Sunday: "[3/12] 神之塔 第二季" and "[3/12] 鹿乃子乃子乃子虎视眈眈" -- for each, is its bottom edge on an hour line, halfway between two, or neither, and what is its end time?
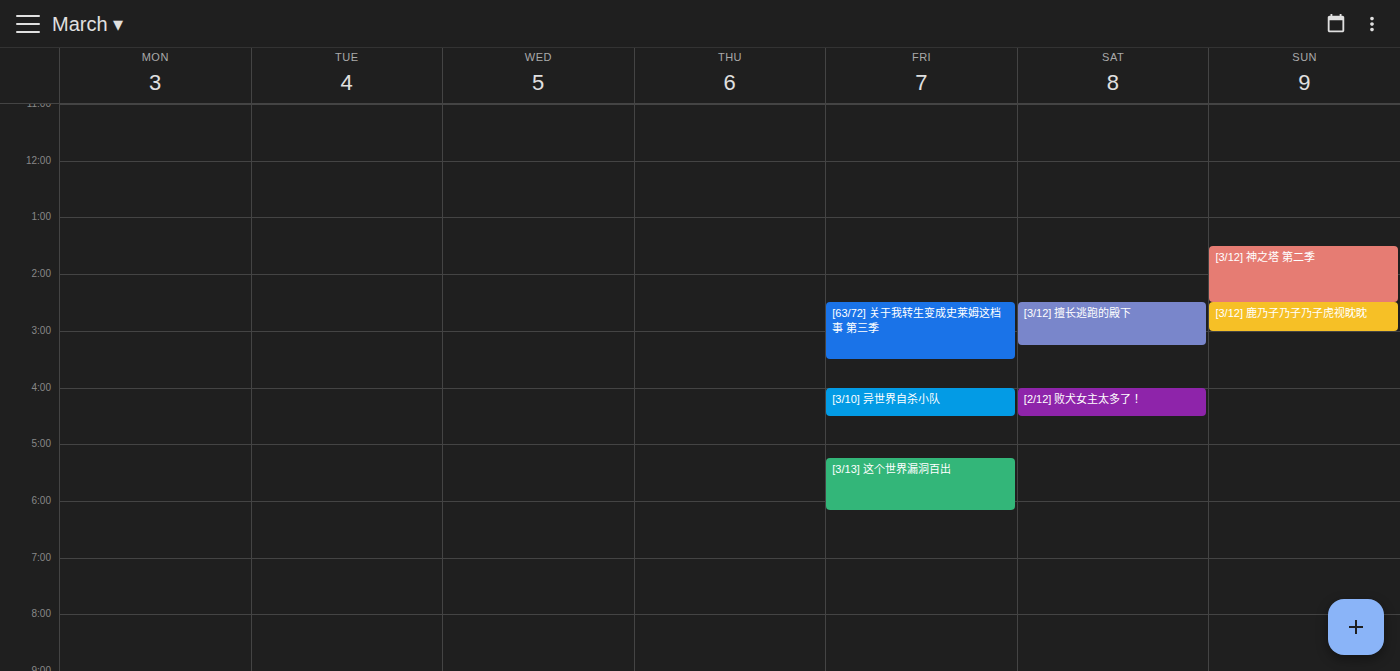
"[3/12] 神之塔 第二季": 2:30 PM, halfway between the 2 PM and 3 PM lines. "[3/12] 鹿乃子乃子乃子虎视眈眈": 3:00 PM, exactly on the 3 PM line.